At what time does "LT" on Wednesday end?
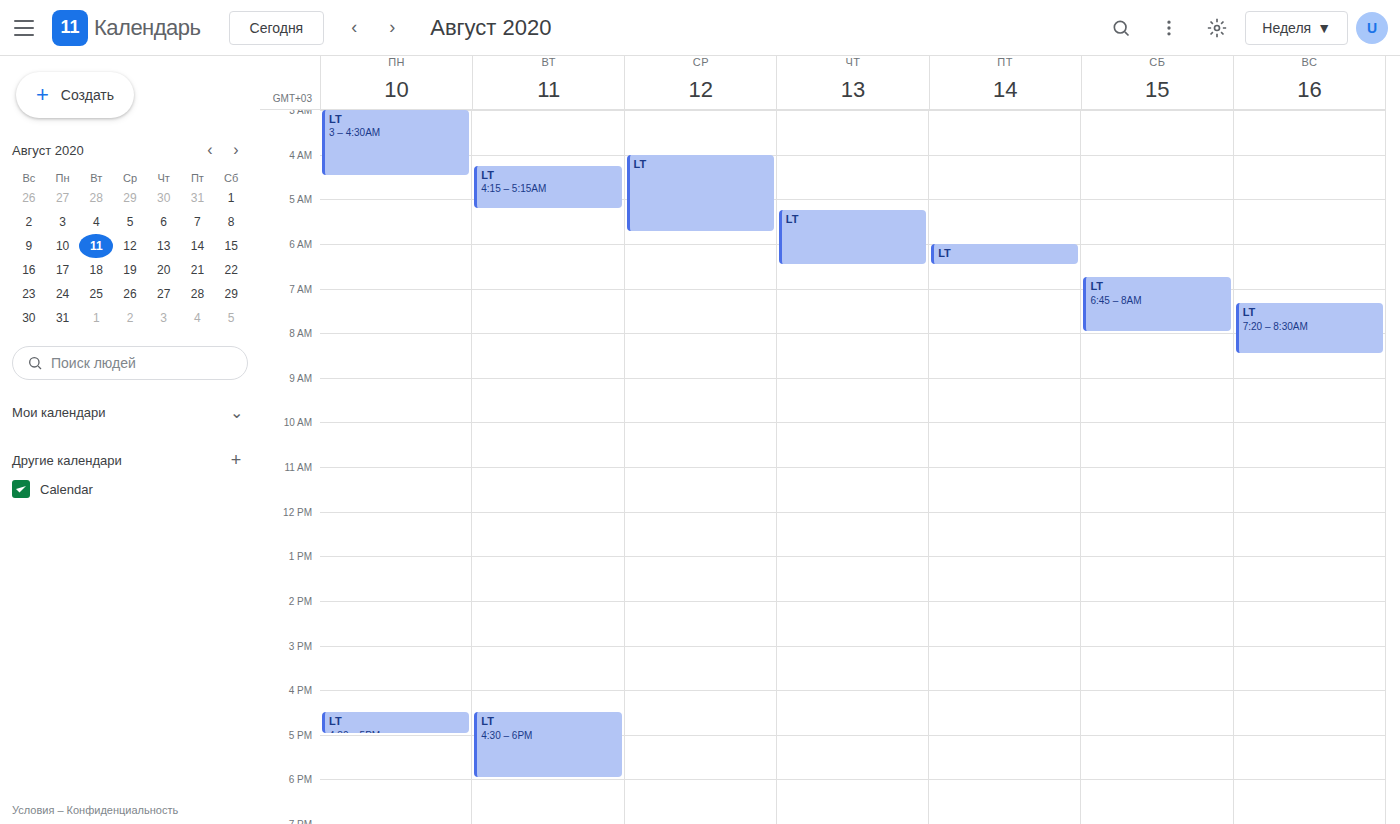
5:45 AM